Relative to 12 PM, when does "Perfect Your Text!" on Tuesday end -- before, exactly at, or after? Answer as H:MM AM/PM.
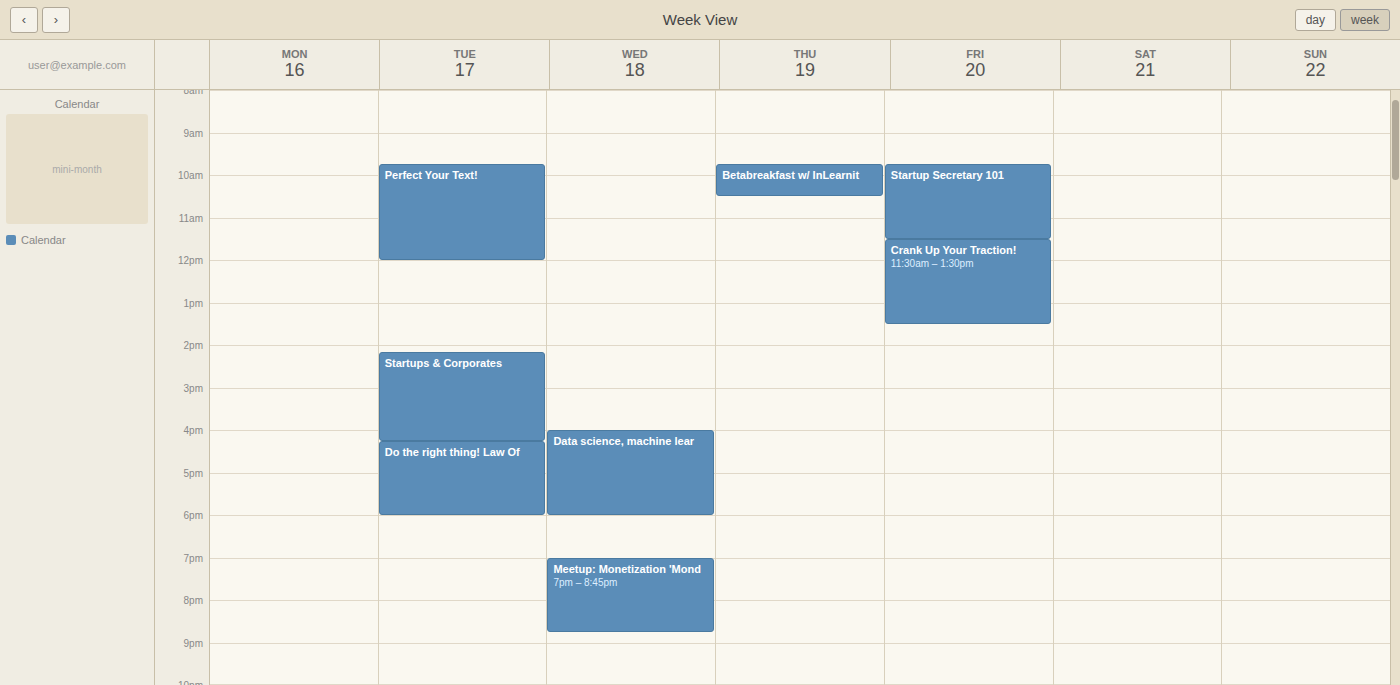
12:00 PM -- exactly at 12 PM, on the 12 PM line.